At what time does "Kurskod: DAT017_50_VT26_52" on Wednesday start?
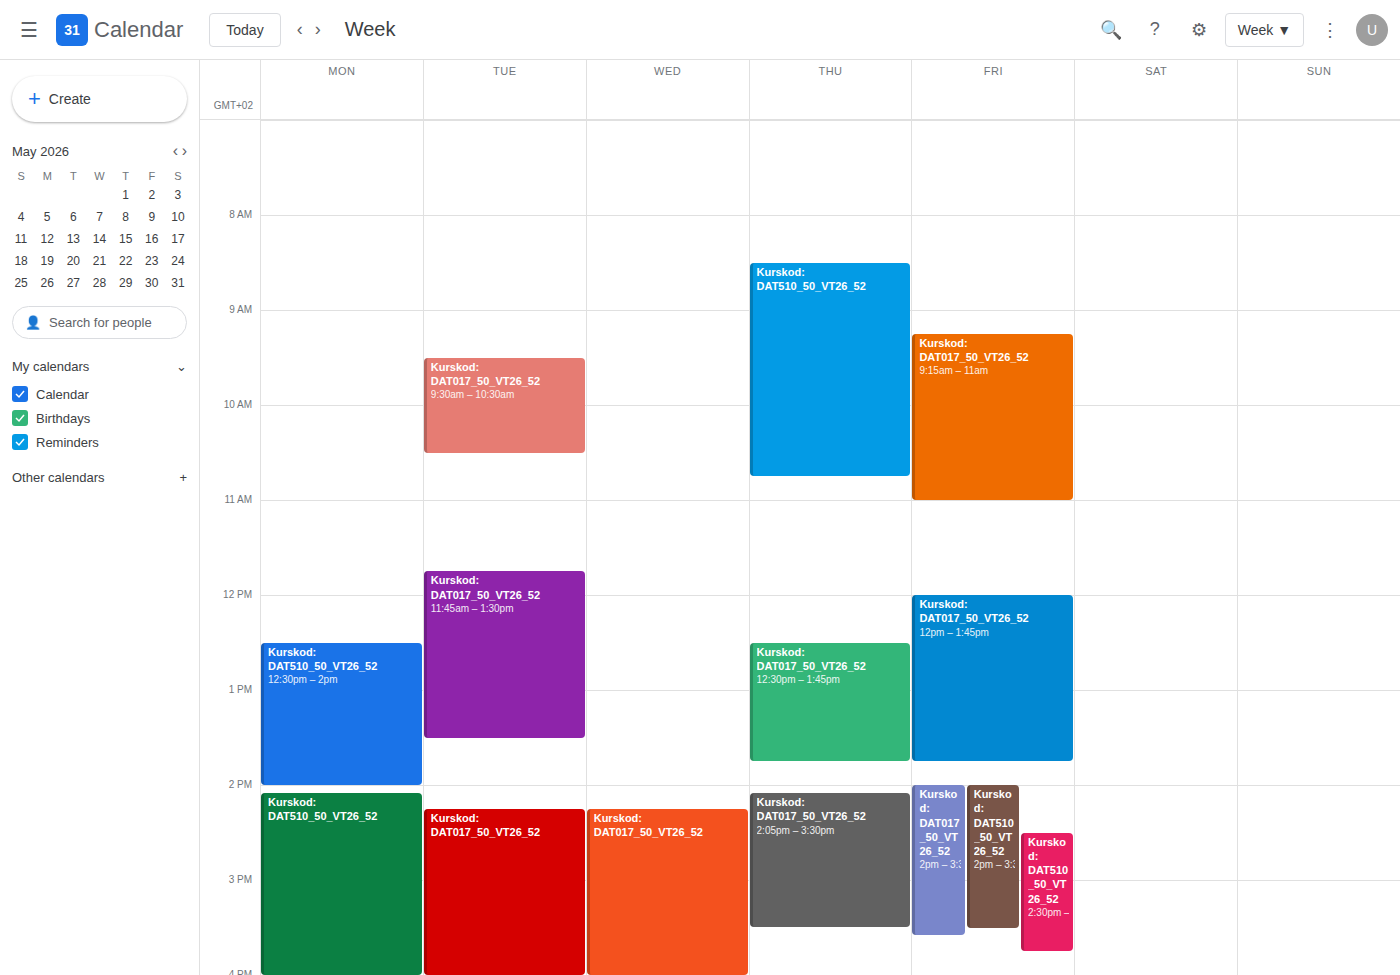
14:15